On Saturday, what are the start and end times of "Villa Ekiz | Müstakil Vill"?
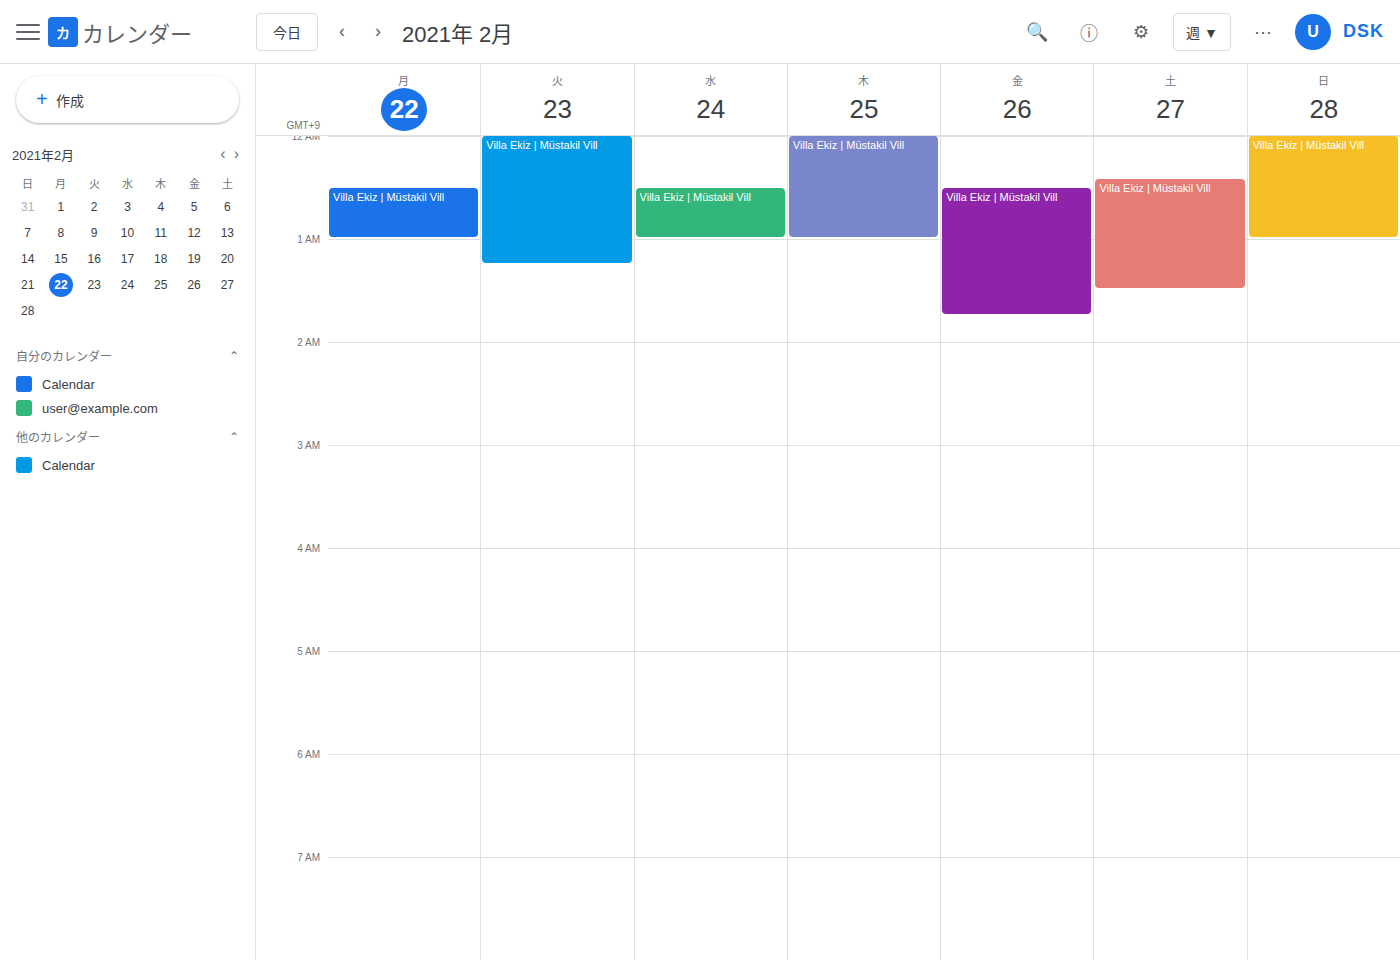
12:25 AM to 1:30 AM